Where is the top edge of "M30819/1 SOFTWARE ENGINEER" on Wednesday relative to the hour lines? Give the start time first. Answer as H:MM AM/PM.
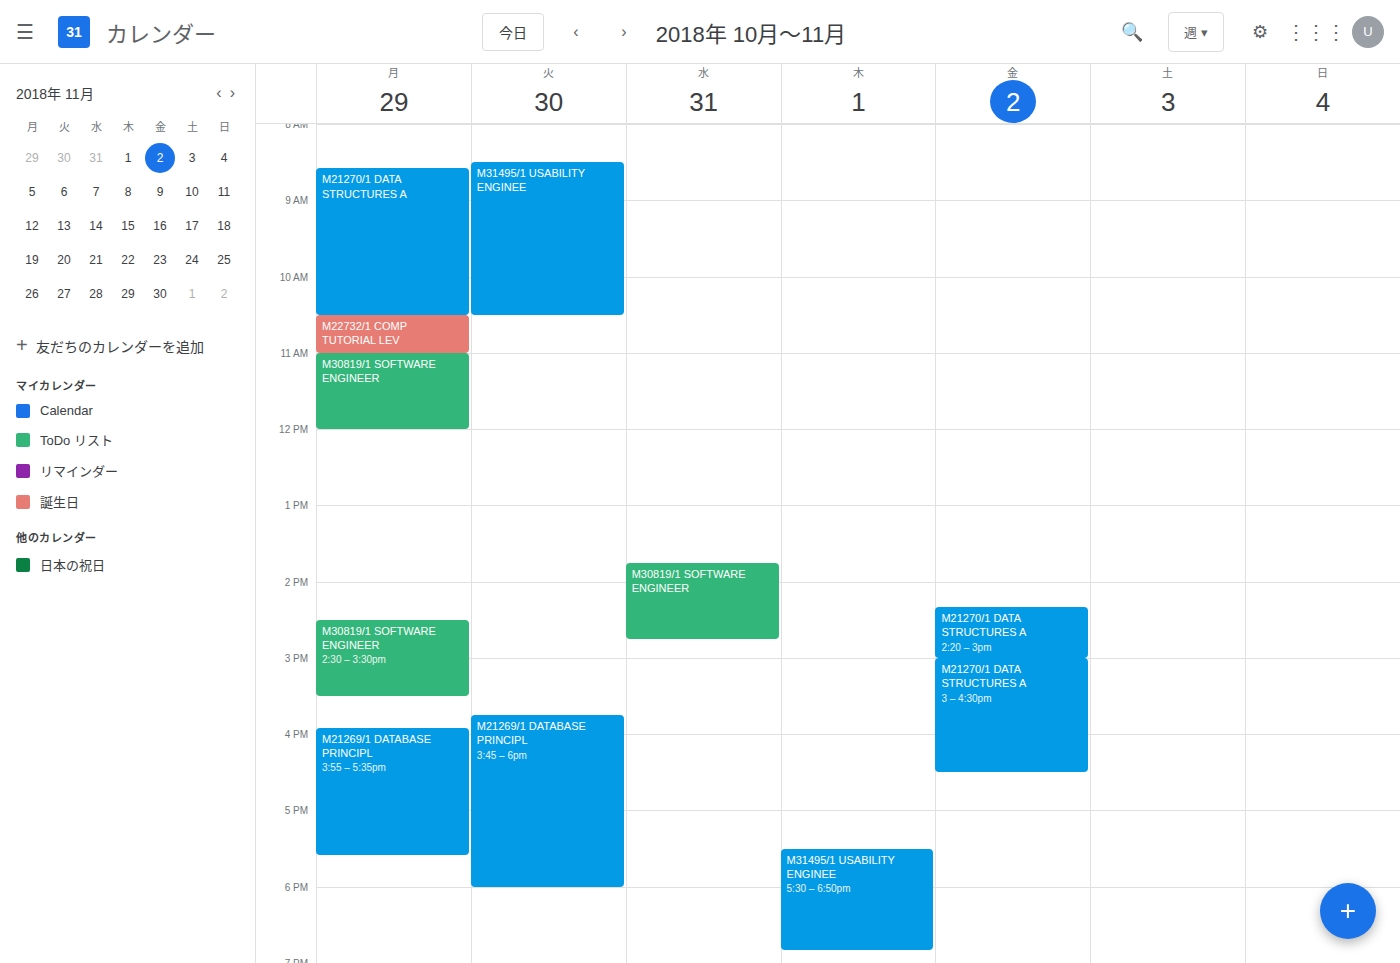
1:45 PM -- neither: three quarters of the way from the 1 PM line to the 2 PM line.